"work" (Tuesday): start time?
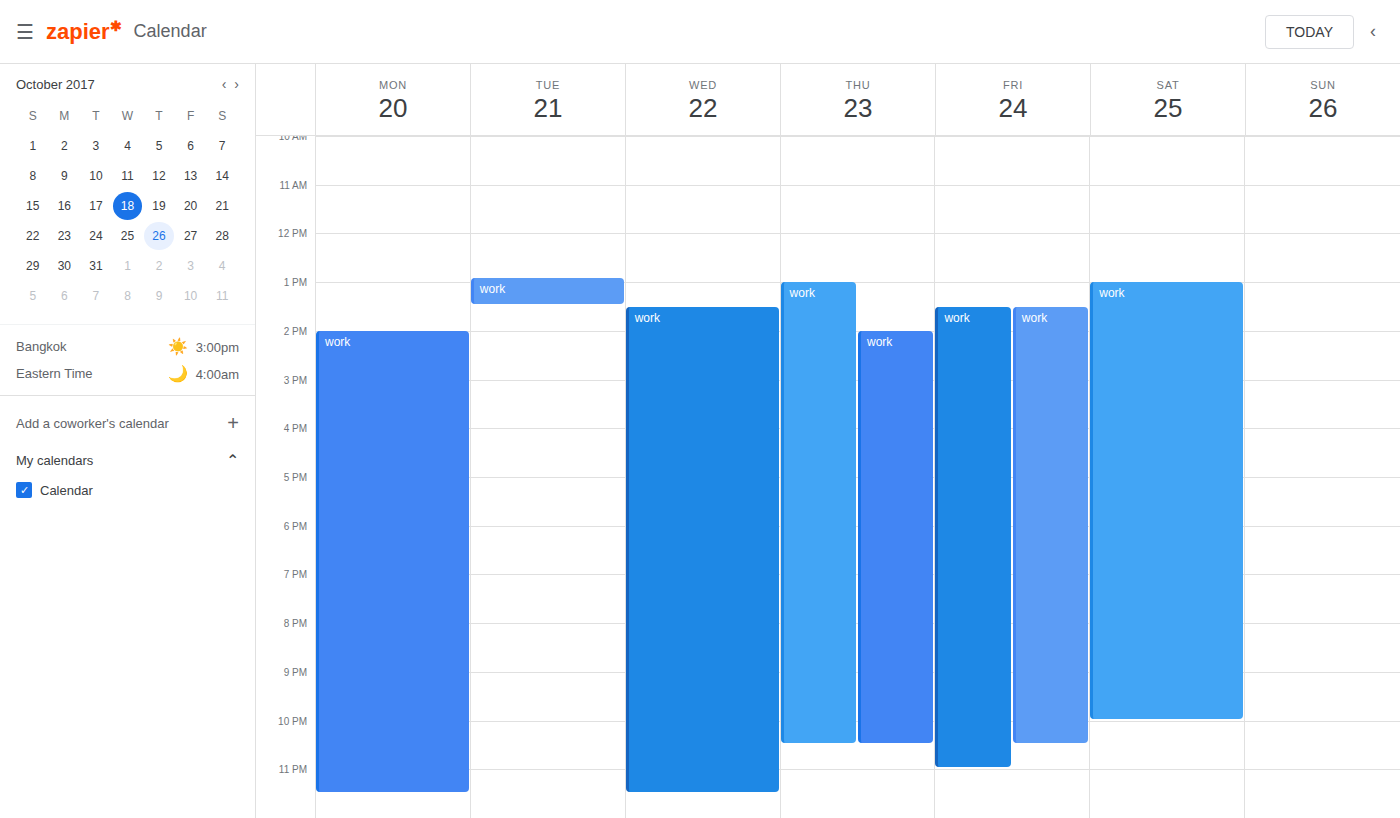
12:55 PM